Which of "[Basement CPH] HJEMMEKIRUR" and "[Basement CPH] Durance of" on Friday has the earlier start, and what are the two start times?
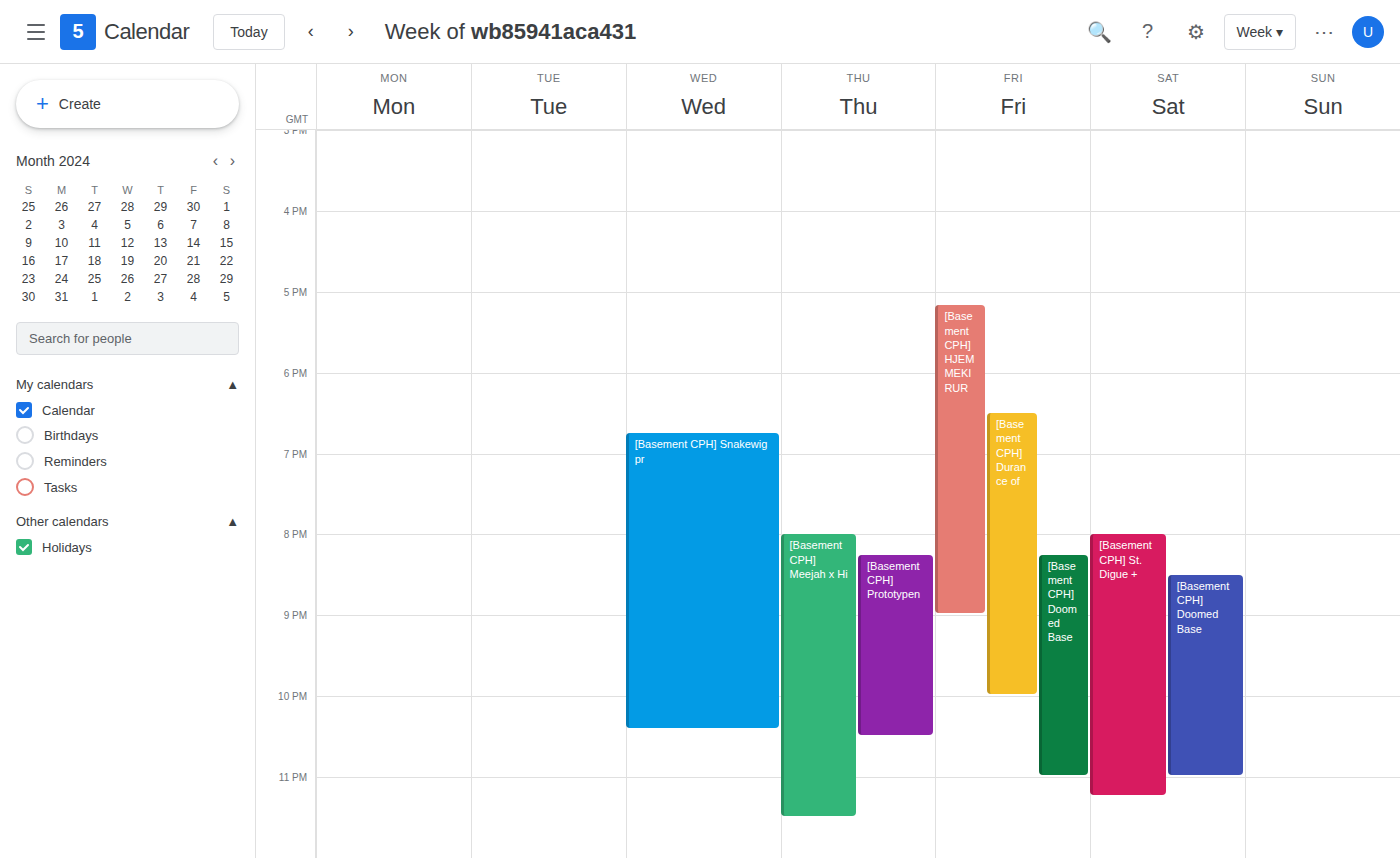
"[Basement CPH] HJEMMEKIRUR" 17:10; "[Basement CPH] Durance of" 18:30.